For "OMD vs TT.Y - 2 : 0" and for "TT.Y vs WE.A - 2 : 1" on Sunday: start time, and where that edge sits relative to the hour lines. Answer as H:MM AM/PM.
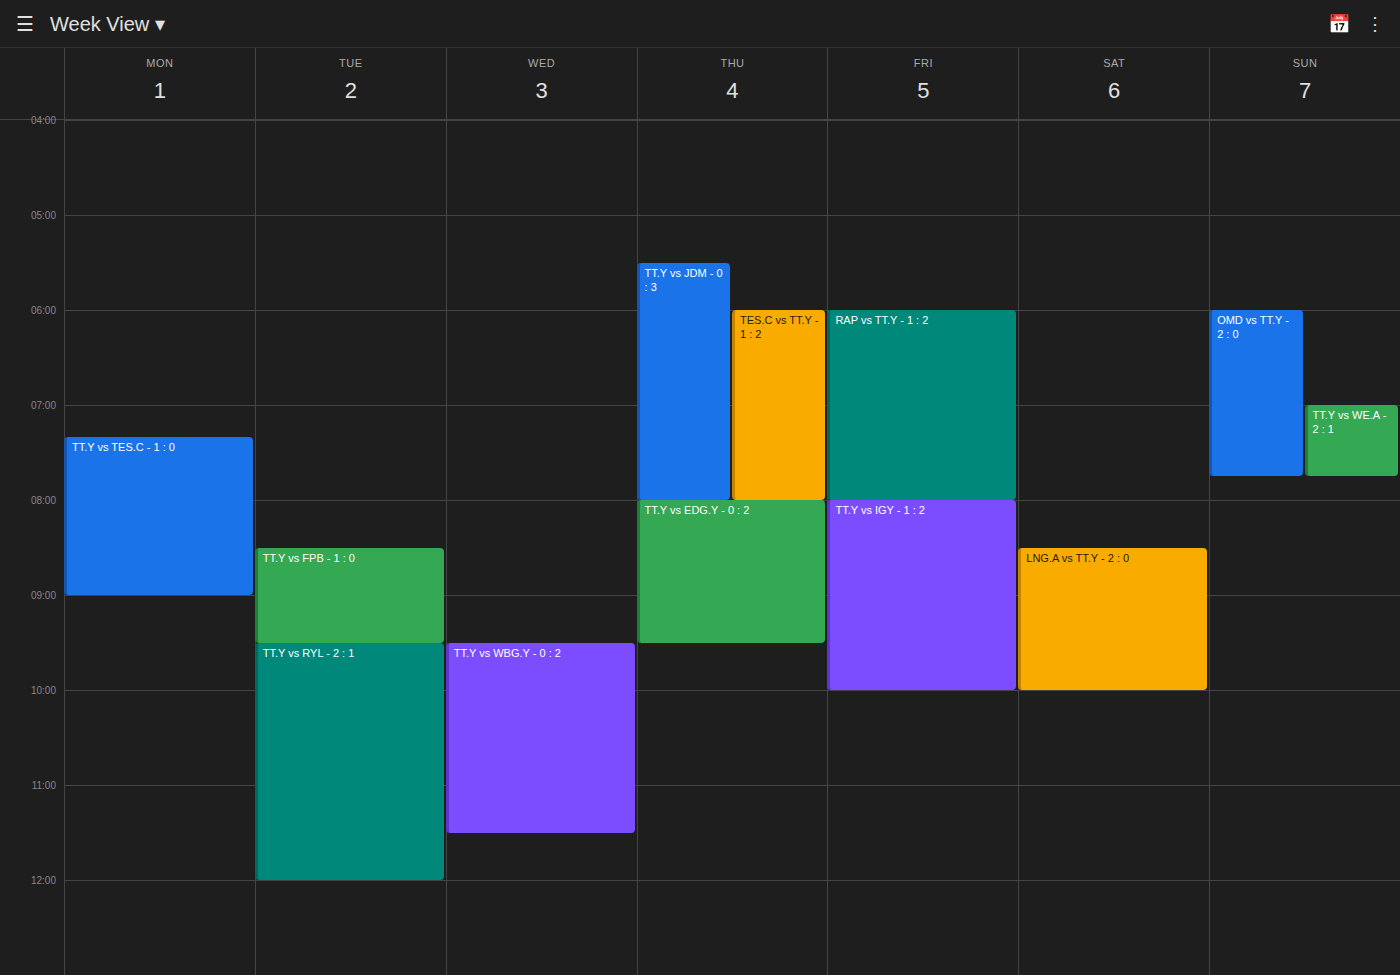
"OMD vs TT.Y - 2 : 0": 6:00 AM, exactly on the 6 AM line. "TT.Y vs WE.A - 2 : 1": 7:00 AM, exactly on the 7 AM line.